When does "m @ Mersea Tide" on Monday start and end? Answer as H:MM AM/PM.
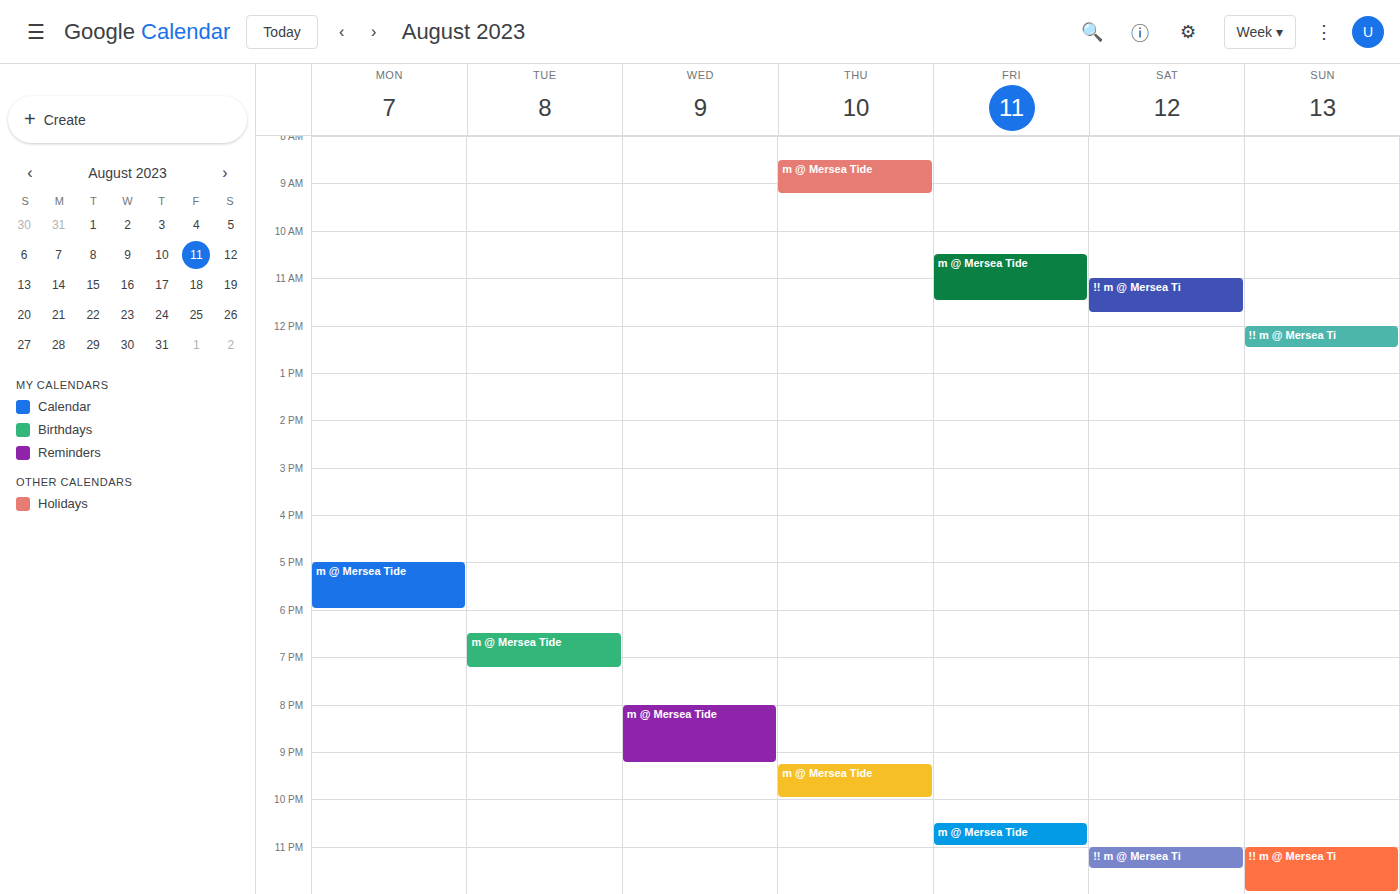
5:00 PM to 6:00 PM